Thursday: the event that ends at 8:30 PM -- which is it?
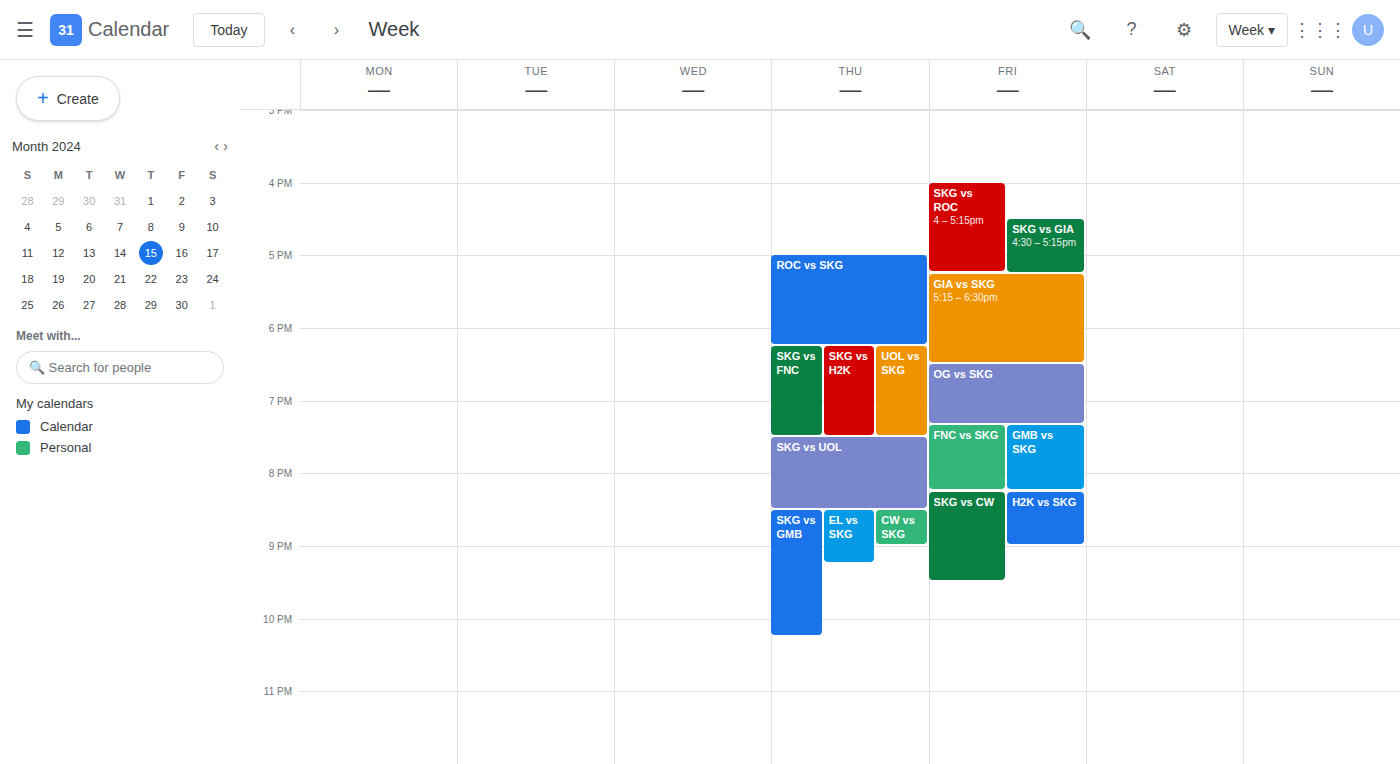
"SKG vs UOL"